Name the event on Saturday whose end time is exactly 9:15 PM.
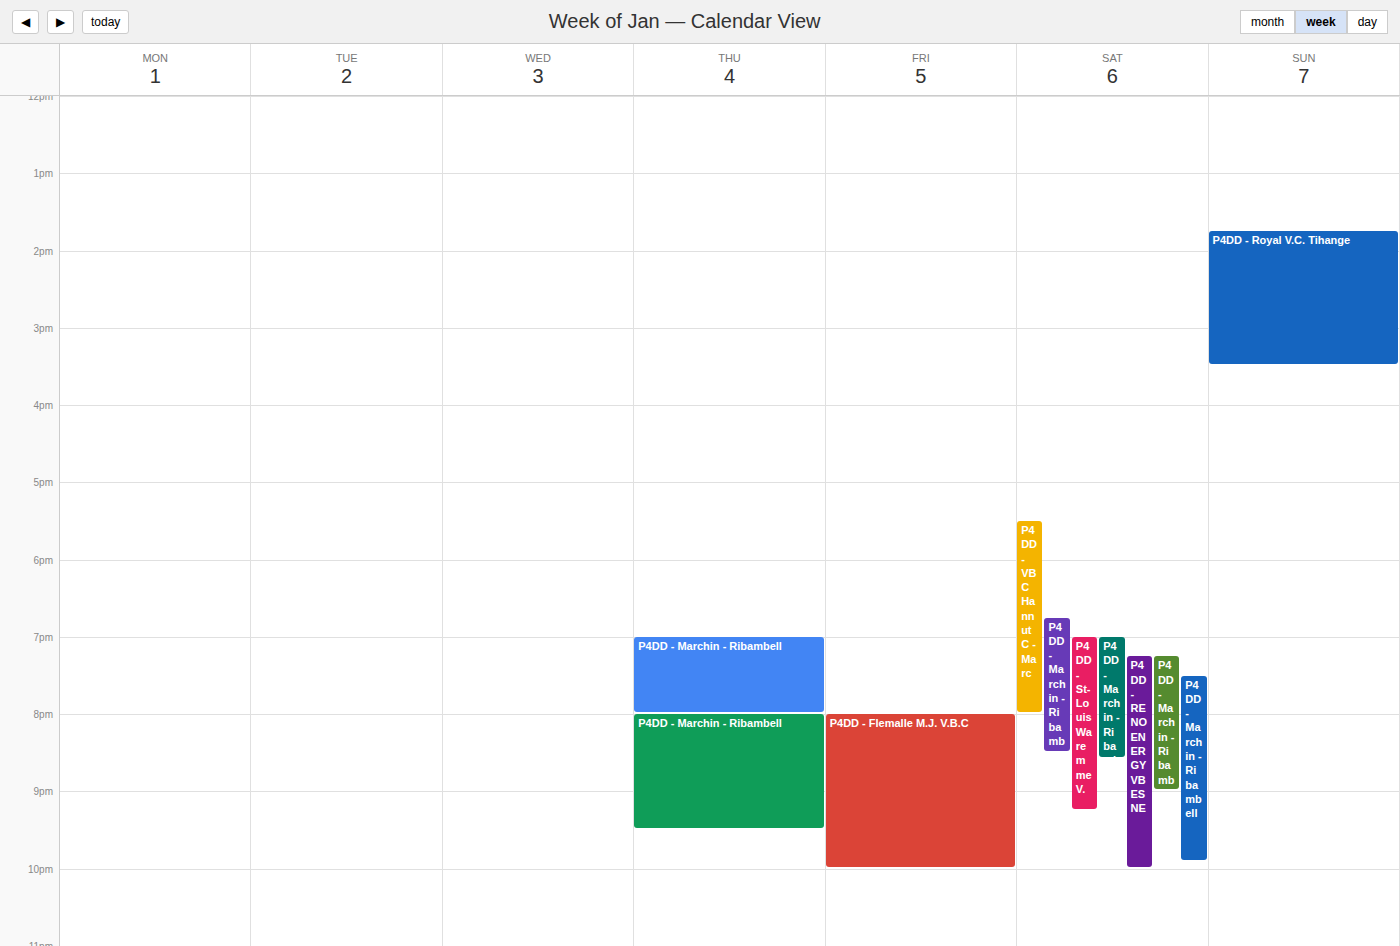
"P4DD - St-Louis Waremme V."